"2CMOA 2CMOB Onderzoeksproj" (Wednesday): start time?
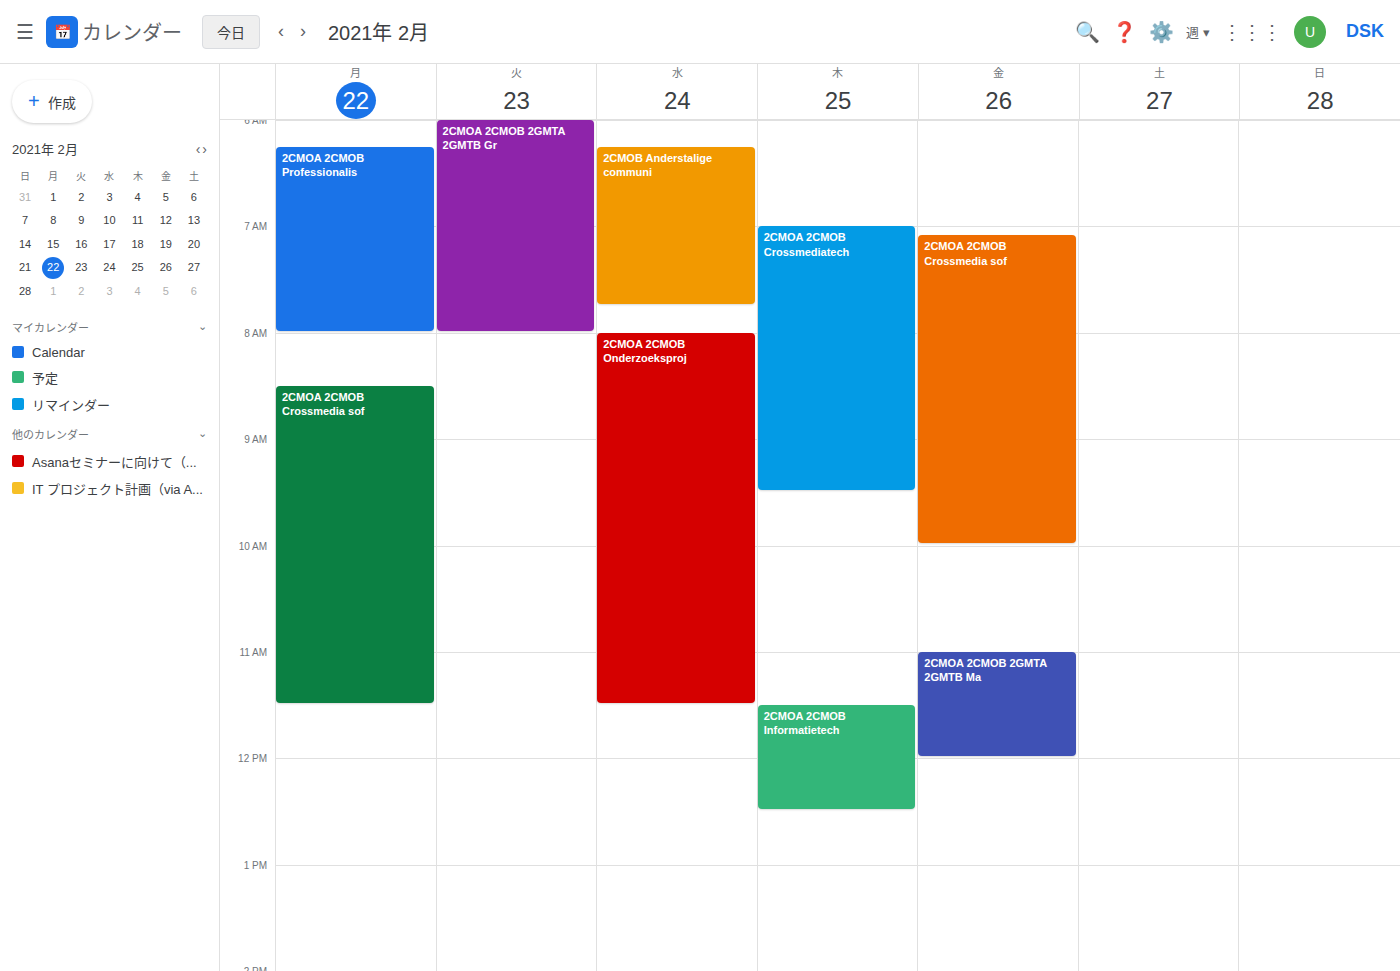
8:00 AM